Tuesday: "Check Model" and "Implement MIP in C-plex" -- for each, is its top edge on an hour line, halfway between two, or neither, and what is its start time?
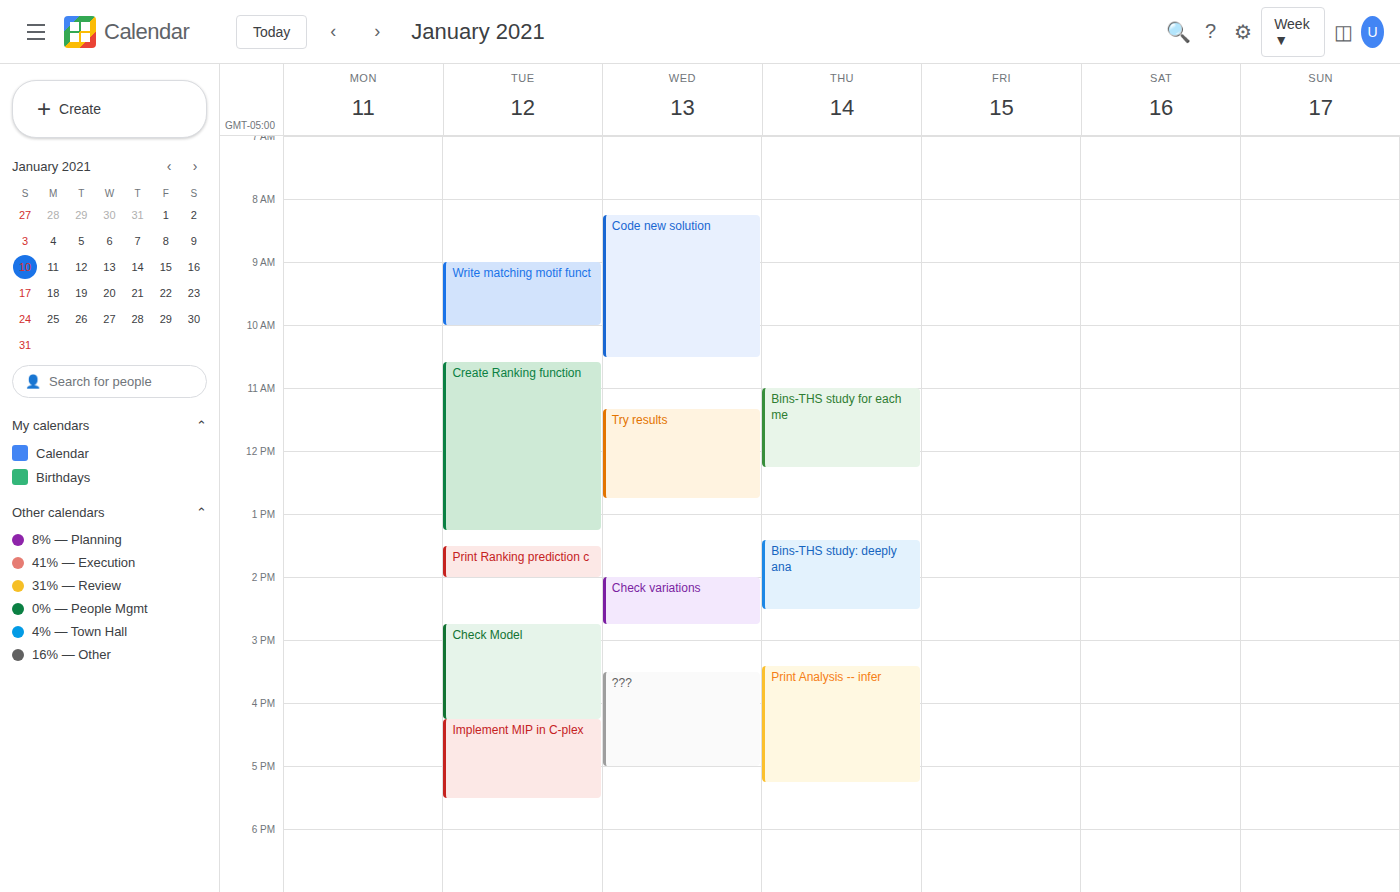
"Check Model": 14:45, neither: three quarters of the way from the 14:00 line to the 15:00 line. "Implement MIP in C-plex": 16:15, neither: a quarter of the way from the 16:00 line to the 17:00 line.